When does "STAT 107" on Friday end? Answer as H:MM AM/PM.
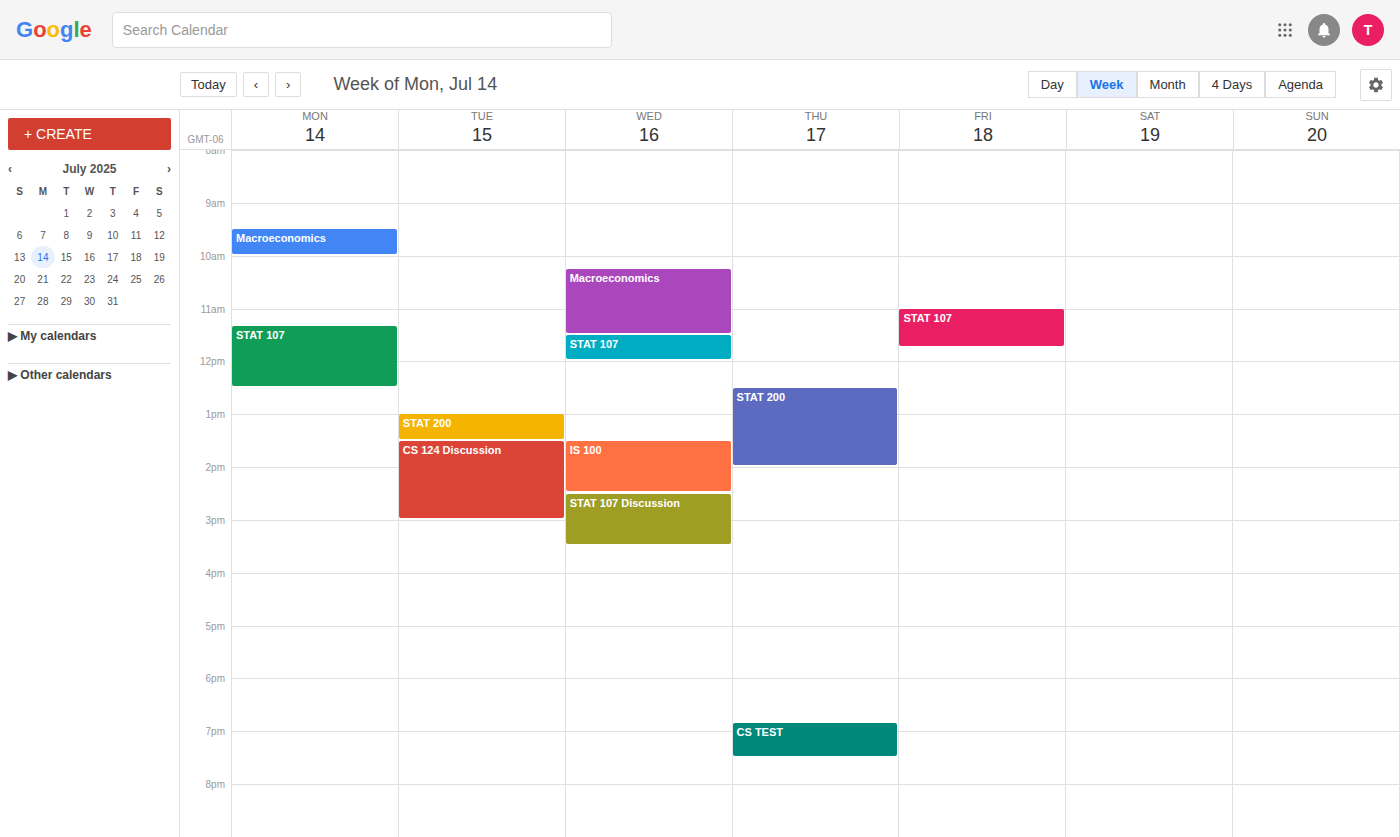
11:45 AM